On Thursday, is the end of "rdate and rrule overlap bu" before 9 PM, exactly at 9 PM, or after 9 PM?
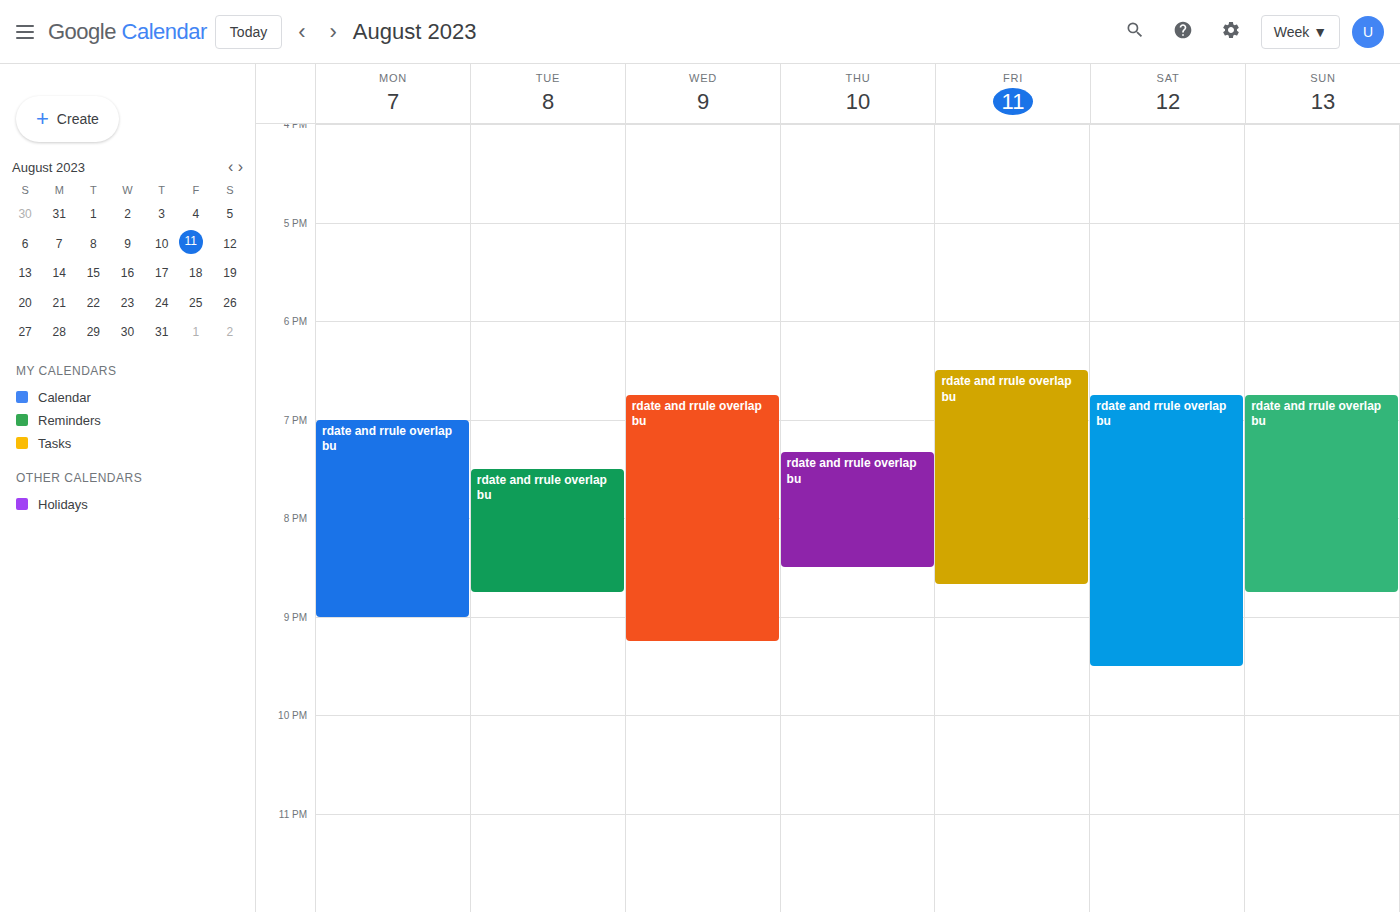
8:30 PM -- before 9 PM, 30 minutes above the 9 PM line.